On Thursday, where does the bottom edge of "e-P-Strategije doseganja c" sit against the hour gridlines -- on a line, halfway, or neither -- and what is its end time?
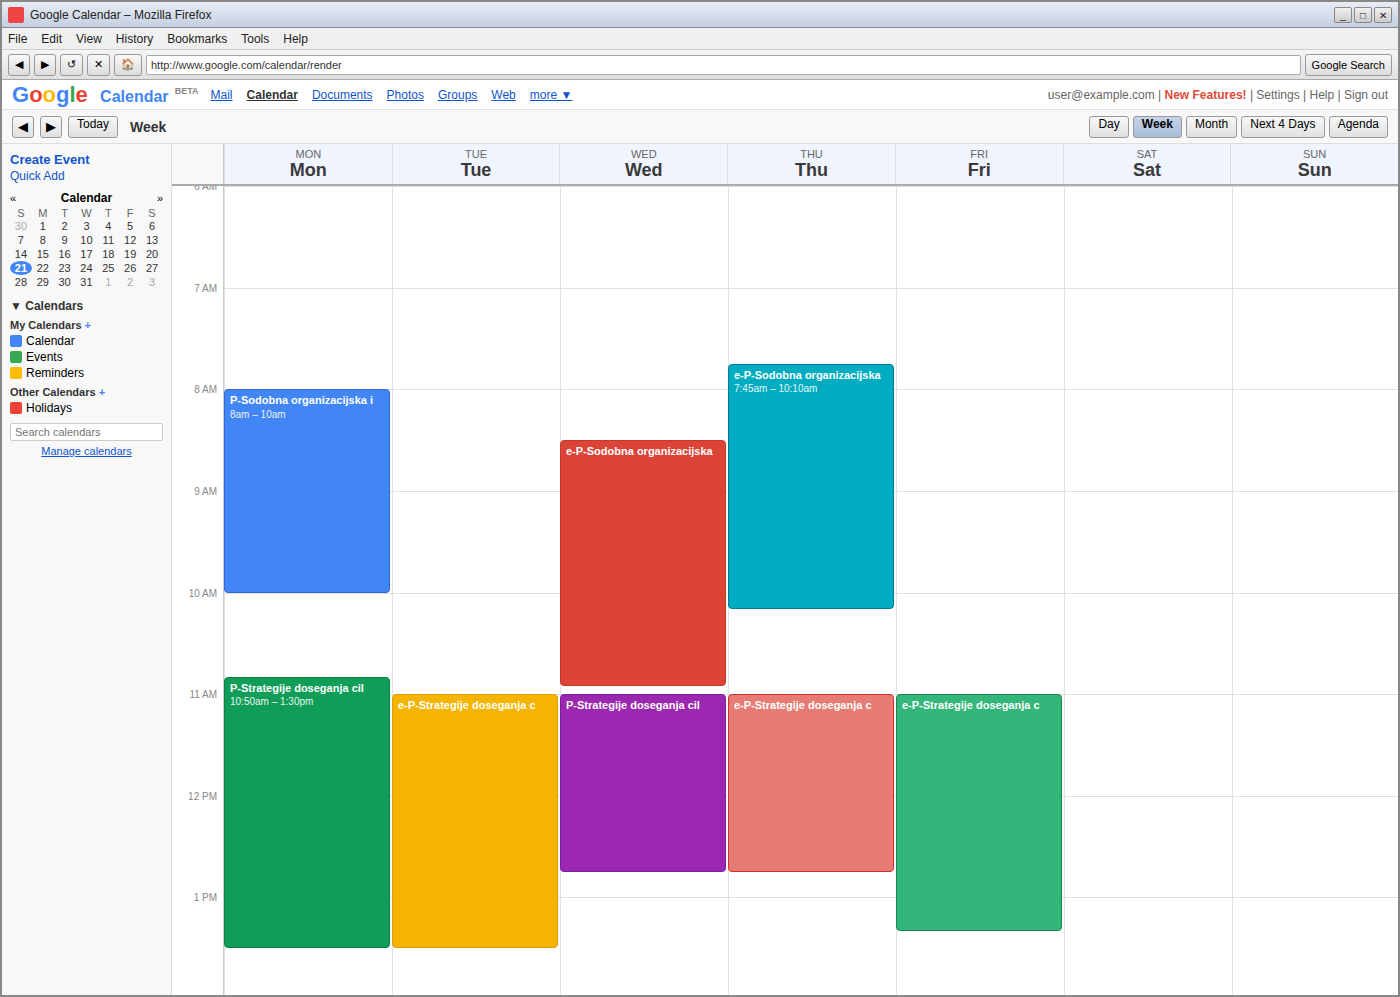
12:45 PM -- neither: three quarters of the way from the 12 PM line to the 1 PM line.